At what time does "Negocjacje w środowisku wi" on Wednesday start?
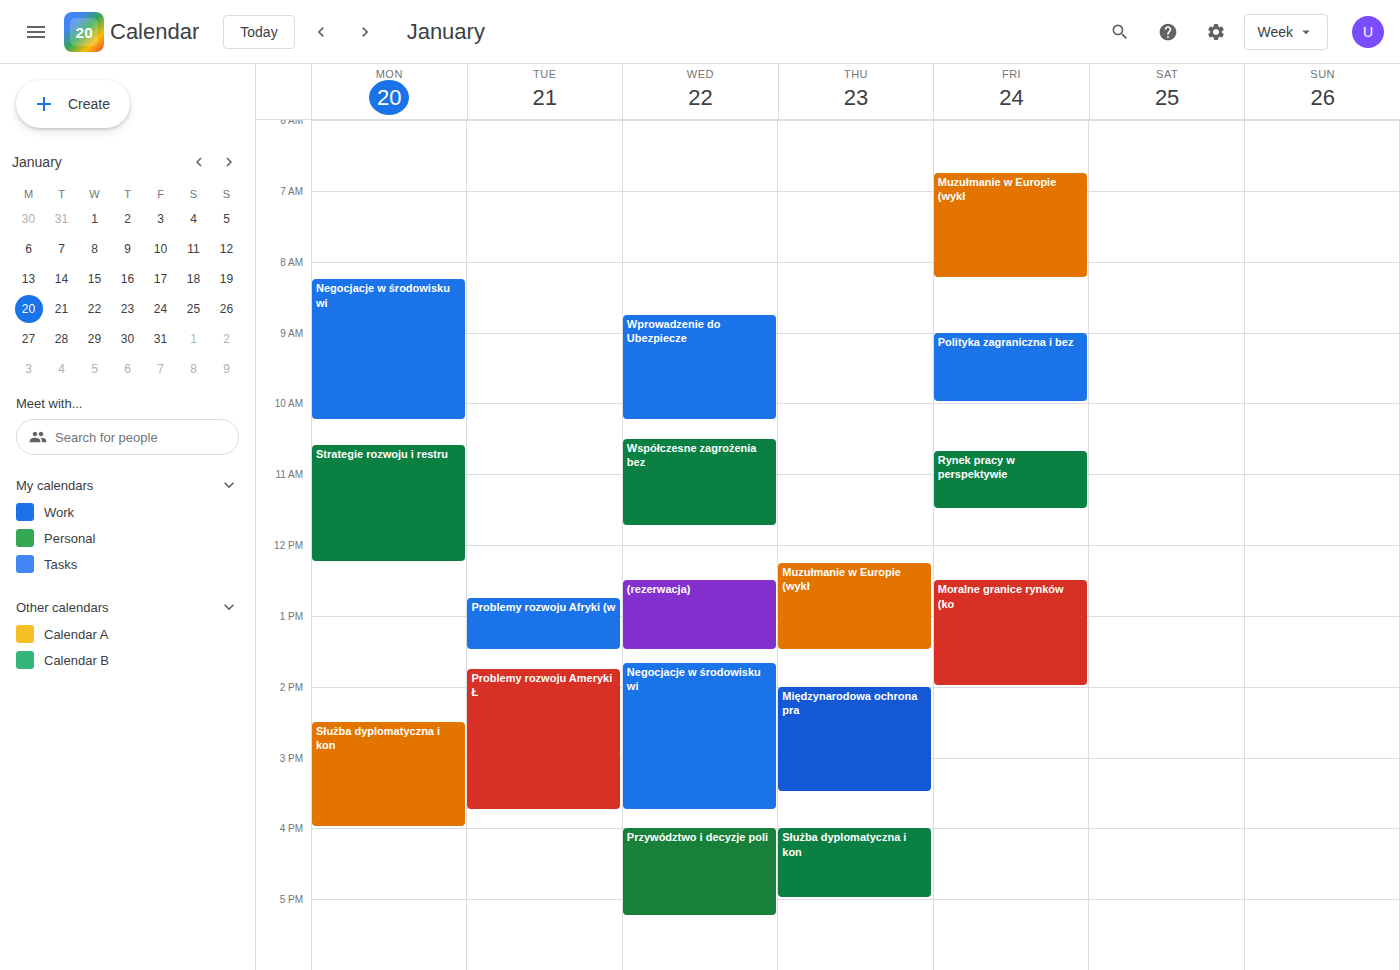
1:40 PM